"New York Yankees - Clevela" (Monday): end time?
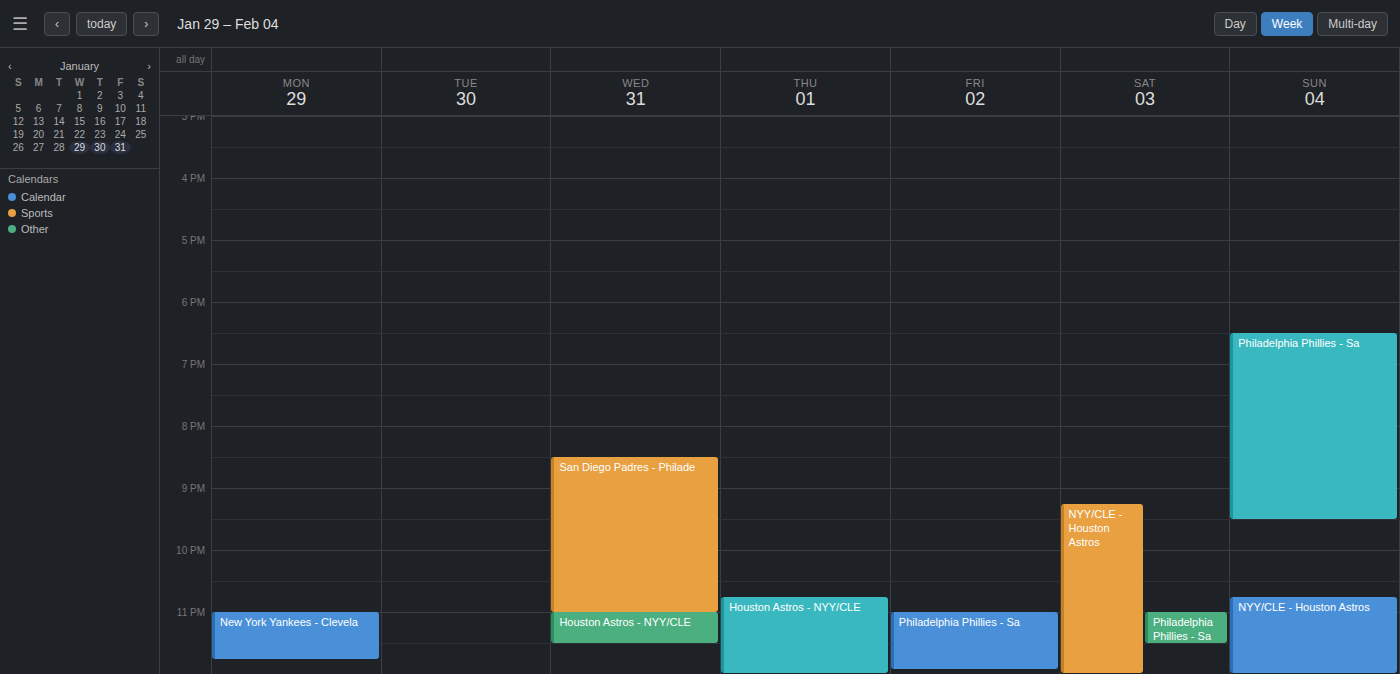
11:45 PM